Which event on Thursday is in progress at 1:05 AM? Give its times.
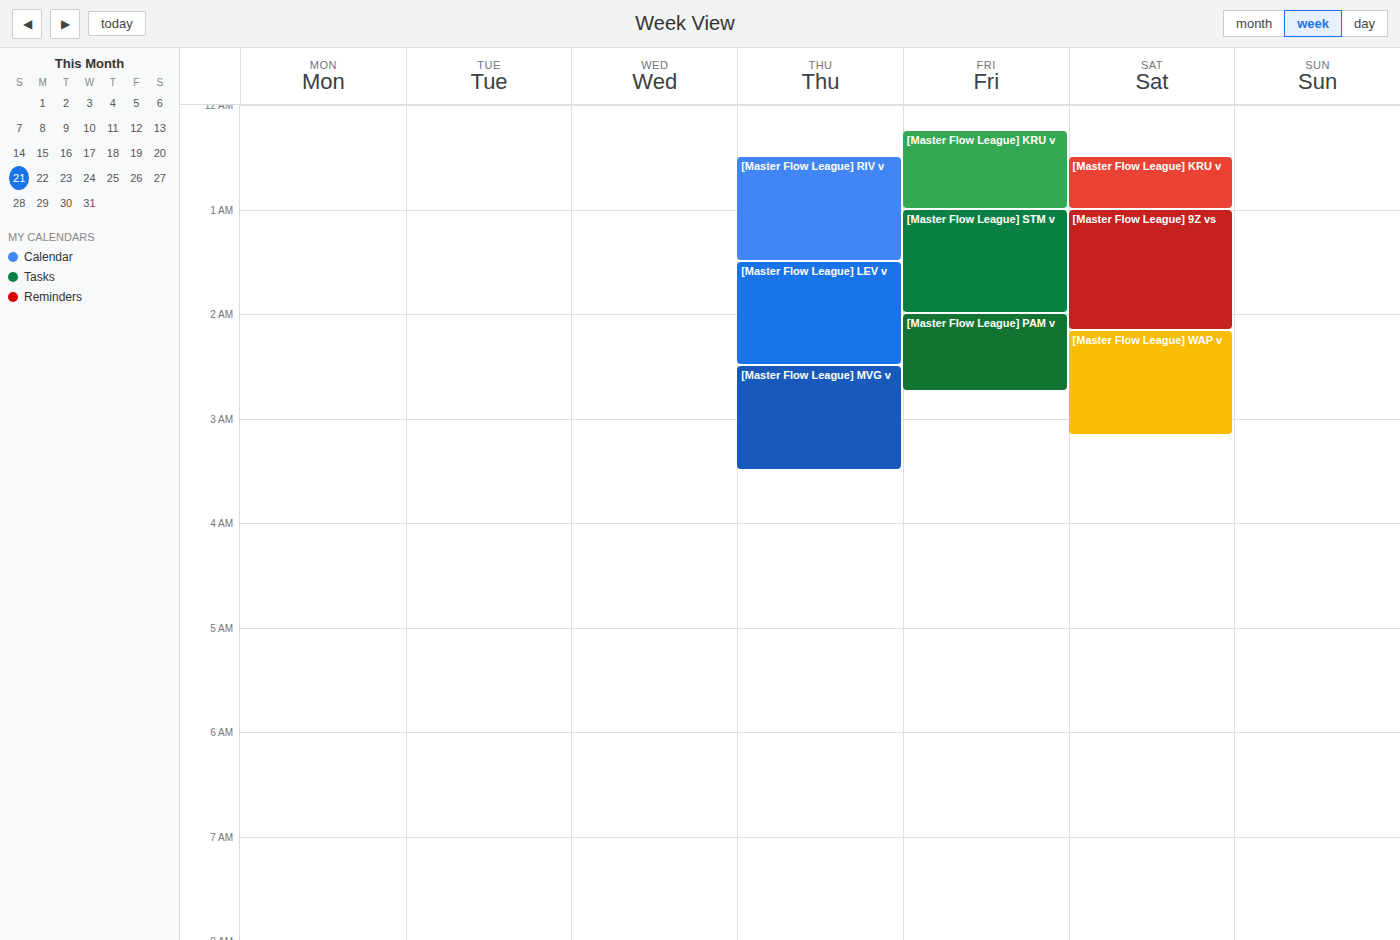
"[Master Flow League] RIV v", 12:30 AM to 1:30 AM